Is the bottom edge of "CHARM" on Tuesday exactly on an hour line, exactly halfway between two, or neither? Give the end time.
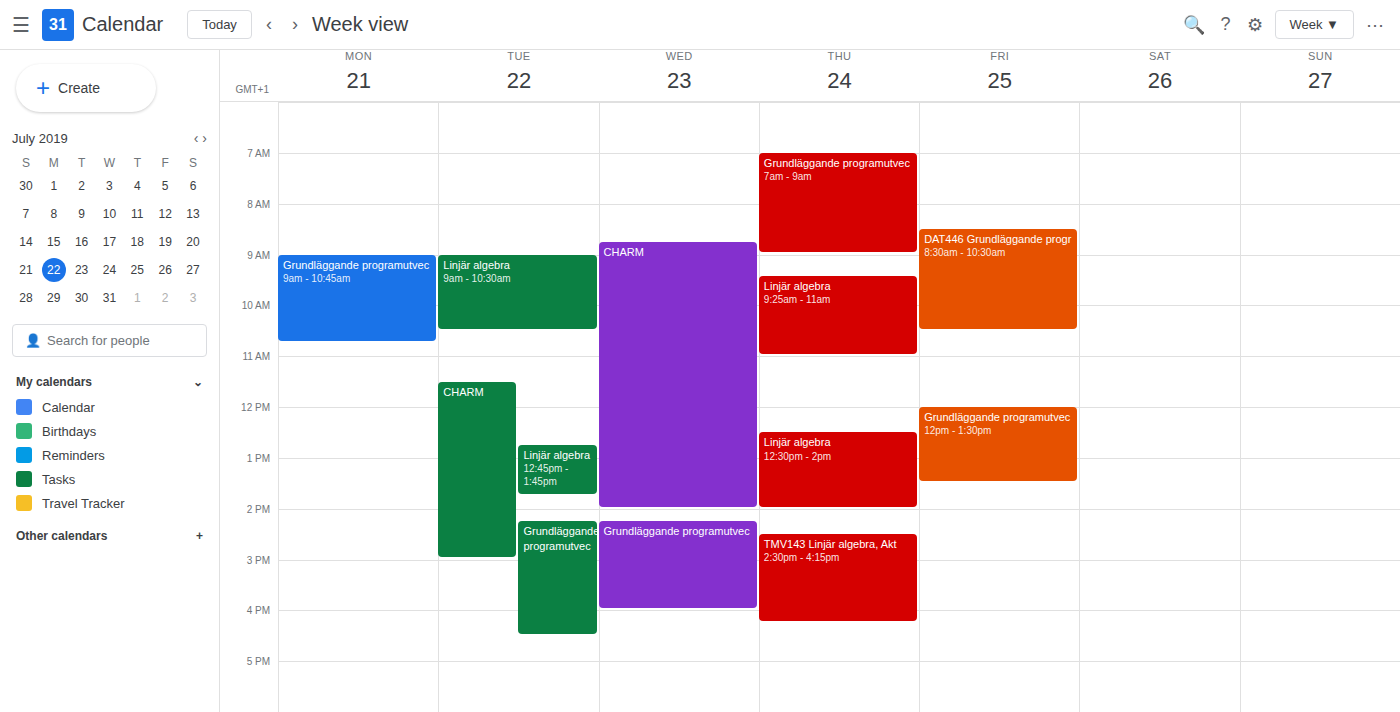
3:00 PM -- exactly on the 3 PM line.